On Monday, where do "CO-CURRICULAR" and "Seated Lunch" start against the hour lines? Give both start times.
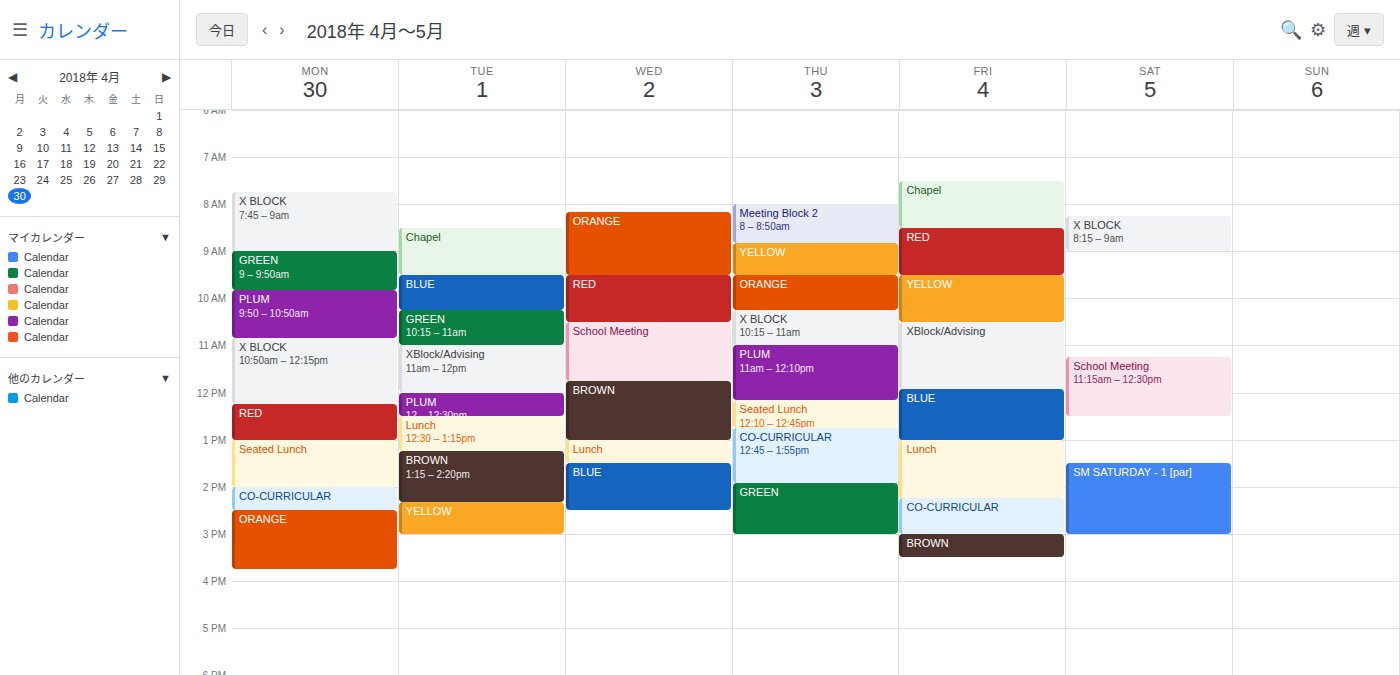
"CO-CURRICULAR": 2:00 PM, exactly on the 2 PM line. "Seated Lunch": 1:00 PM, exactly on the 1 PM line.